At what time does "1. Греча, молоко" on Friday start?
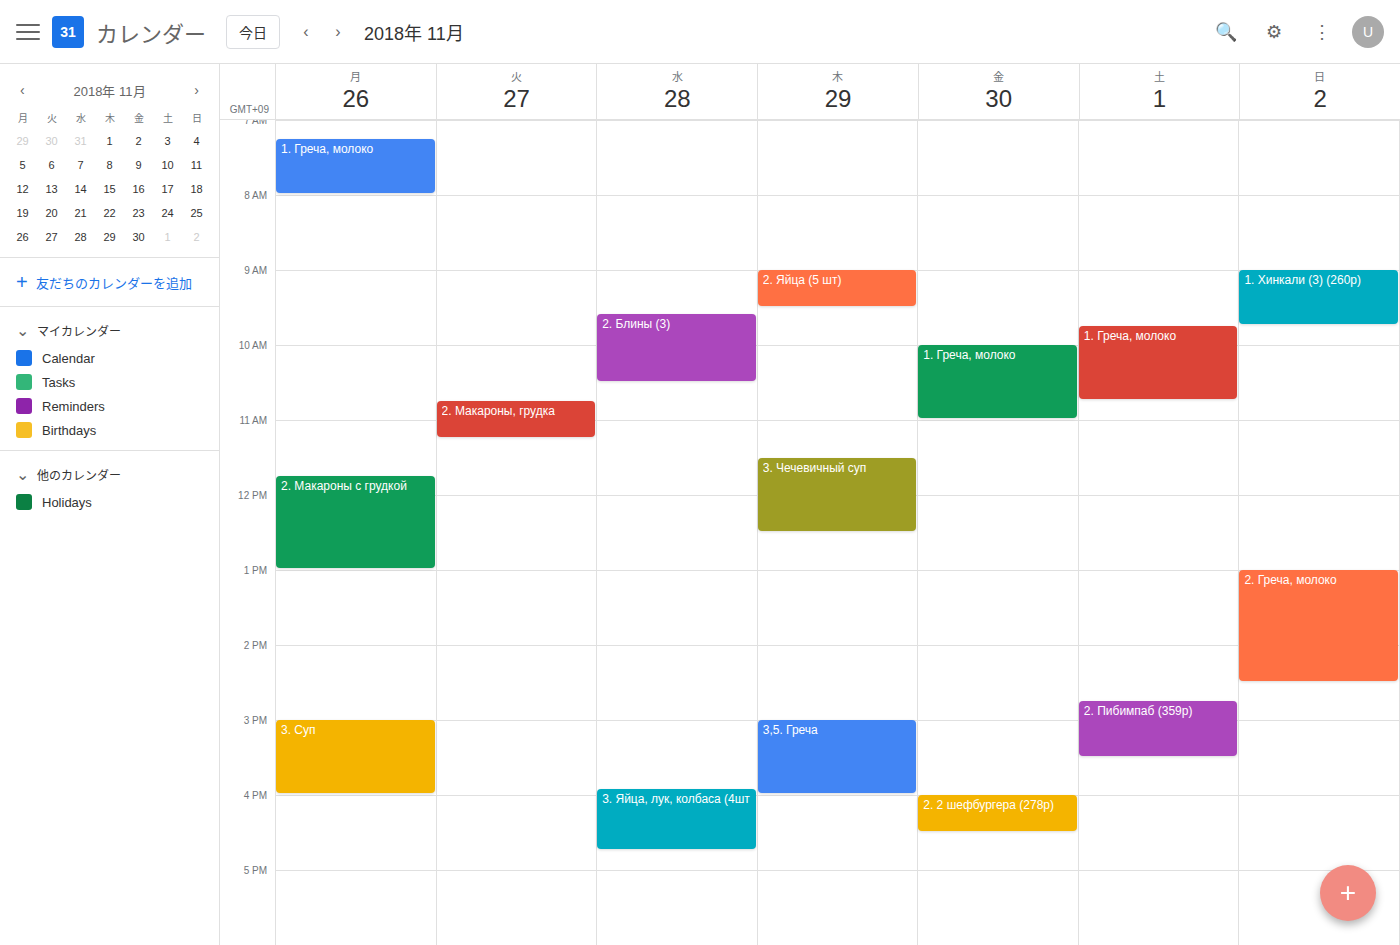
10:00 AM